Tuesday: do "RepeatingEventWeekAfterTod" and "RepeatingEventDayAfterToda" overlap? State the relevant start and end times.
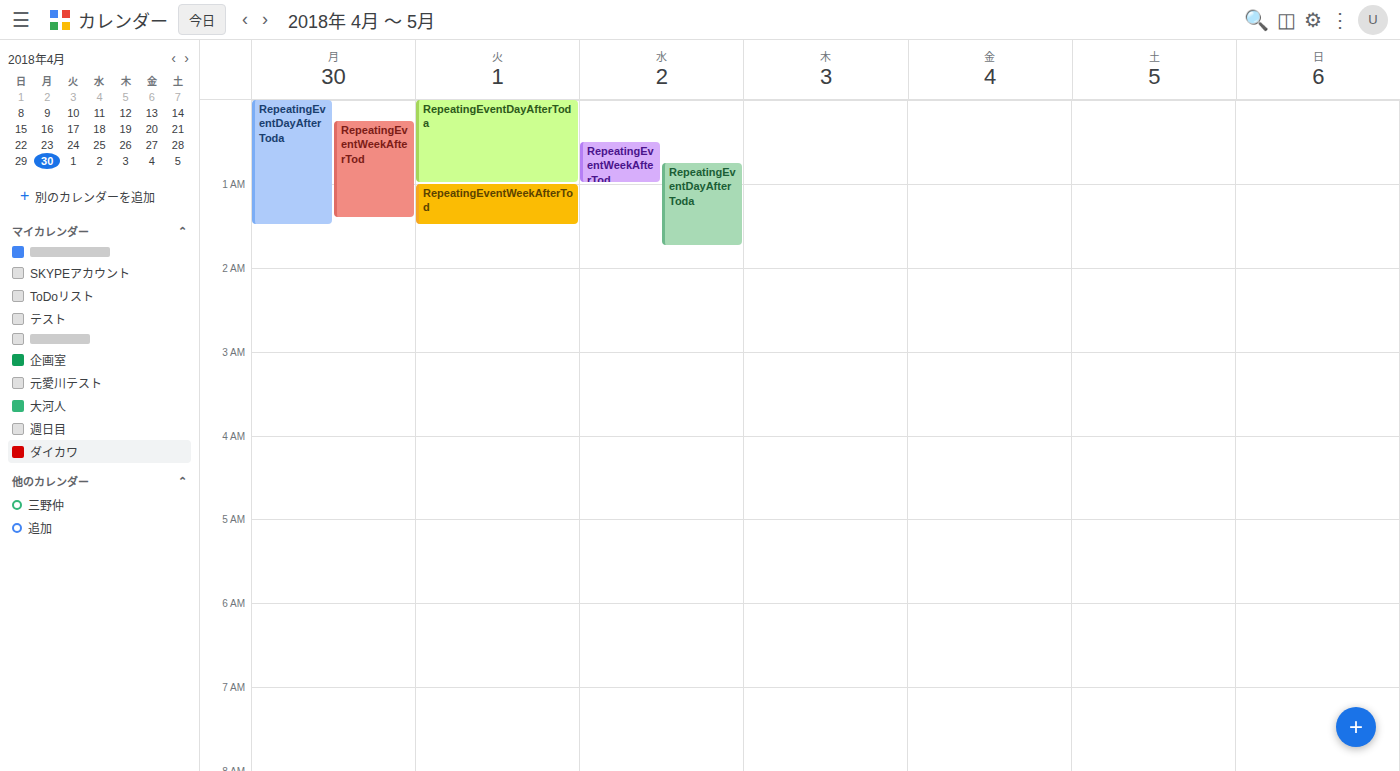
"RepeatingEventDayAfterToda" ends at 01:00, exactly when "RepeatingEventWeekAfterTod" starts -- they touch but do not overlap.